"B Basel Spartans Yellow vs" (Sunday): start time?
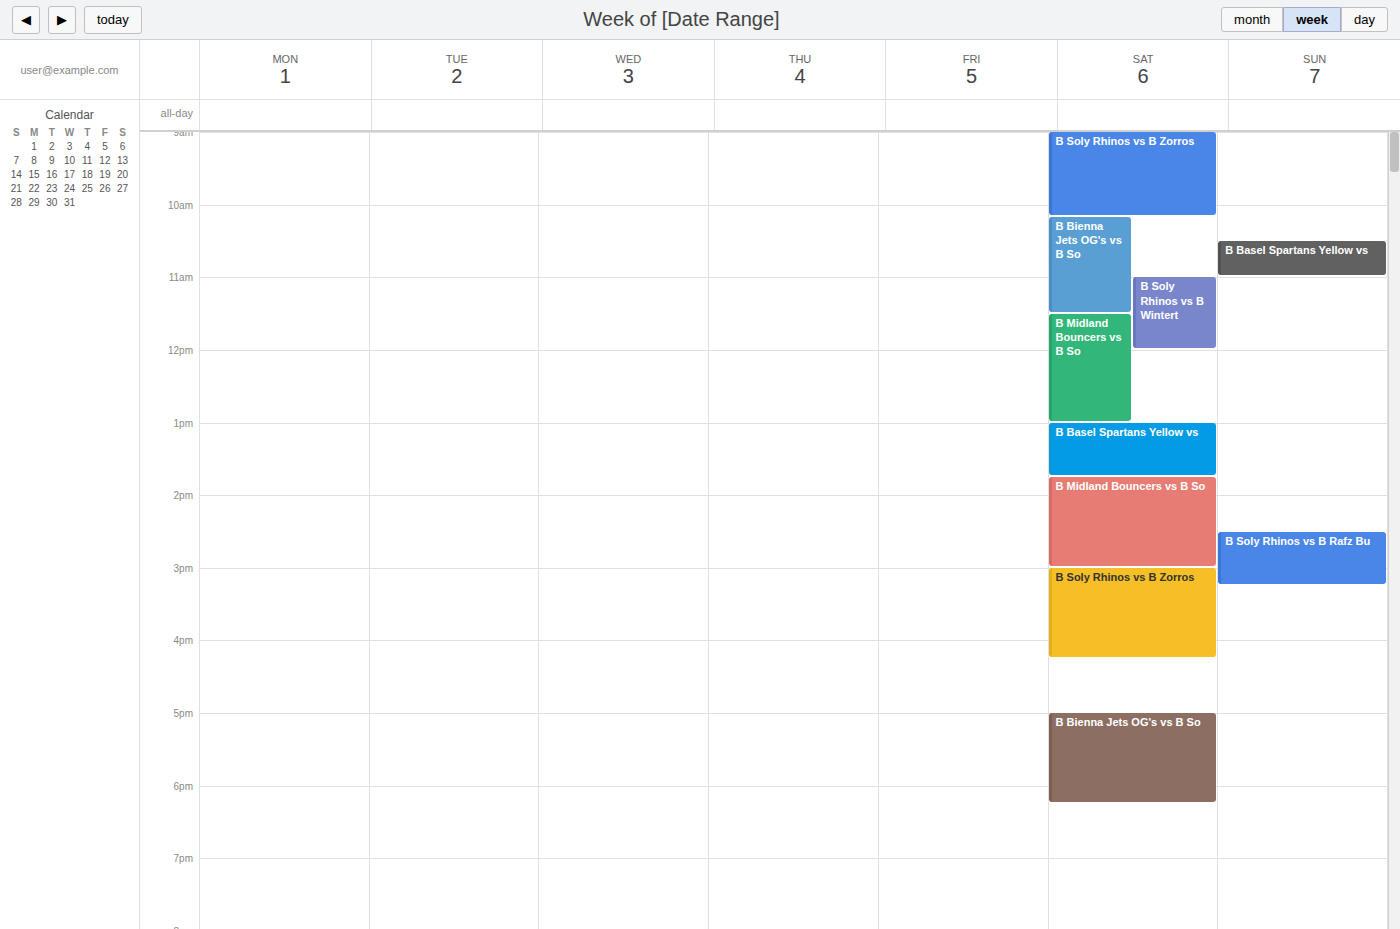
10:30 AM